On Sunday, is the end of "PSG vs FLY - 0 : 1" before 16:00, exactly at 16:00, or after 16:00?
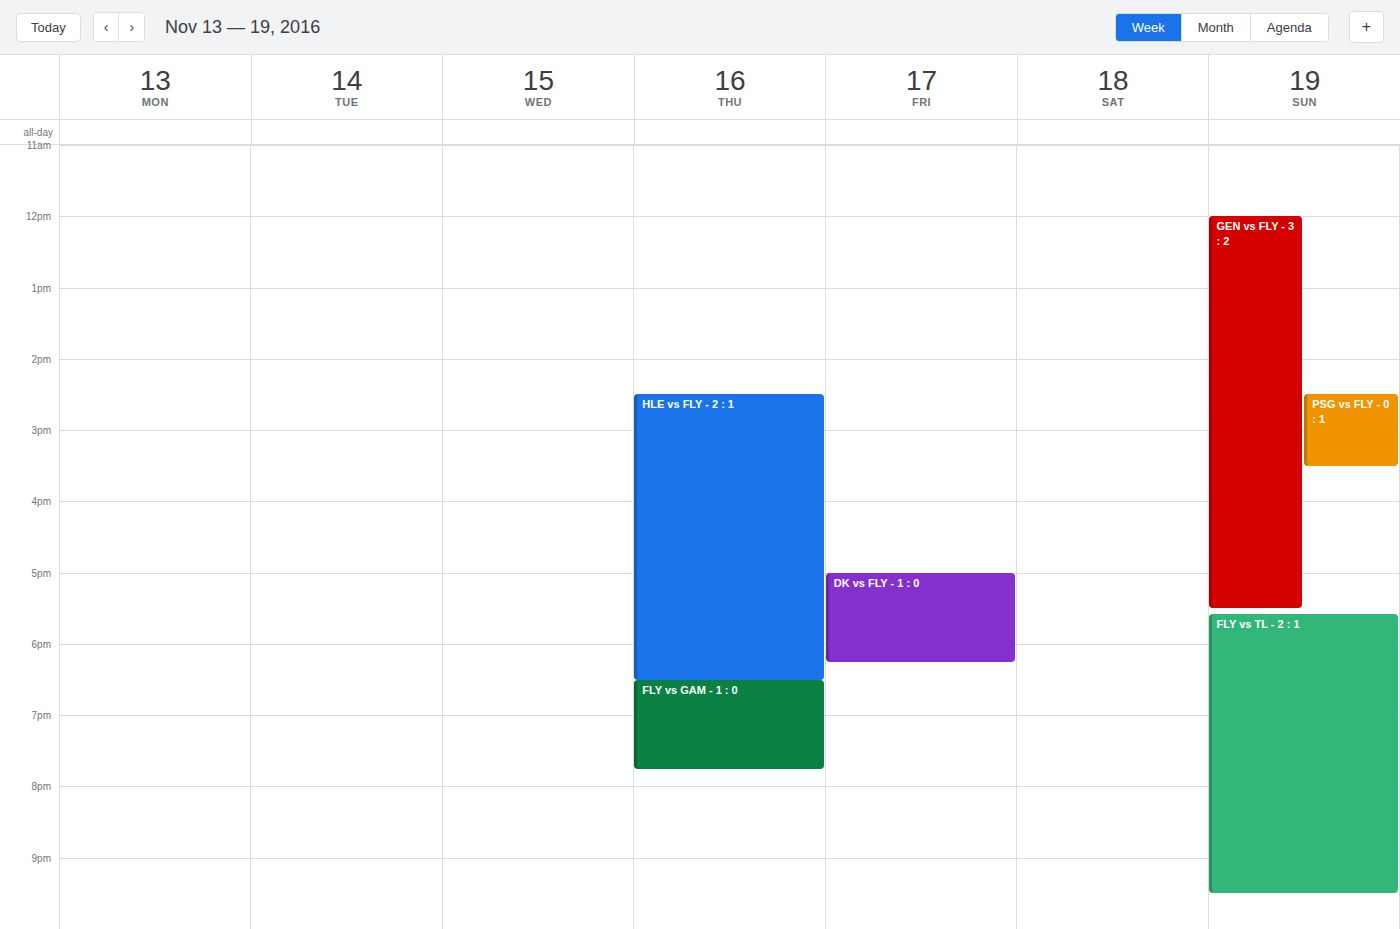
15:30 -- before 16:00, 30 minutes above the 16:00 line.